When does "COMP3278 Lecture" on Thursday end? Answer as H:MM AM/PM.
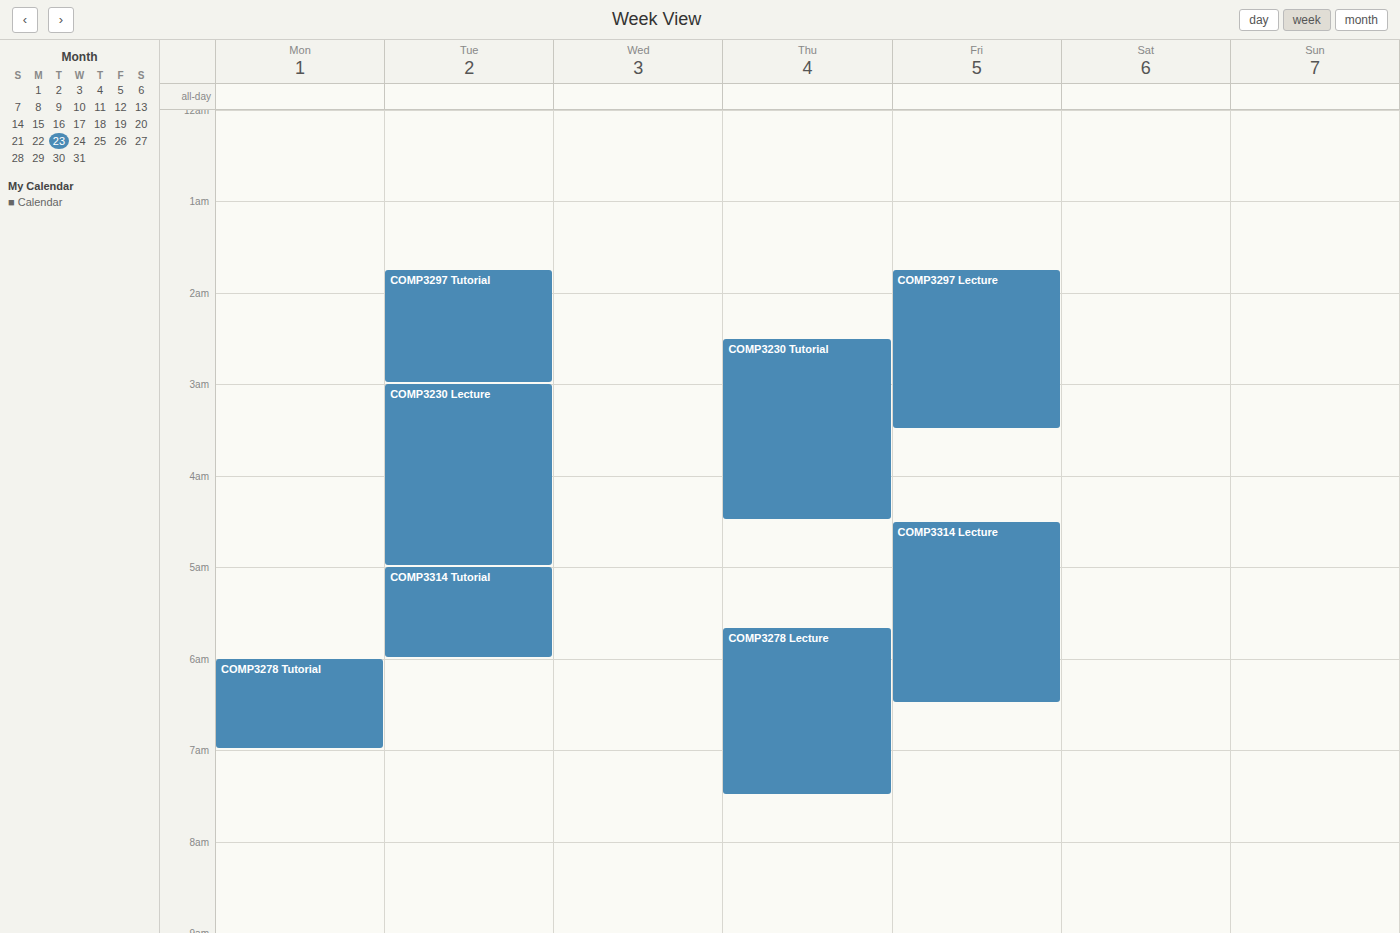
7:30 AM